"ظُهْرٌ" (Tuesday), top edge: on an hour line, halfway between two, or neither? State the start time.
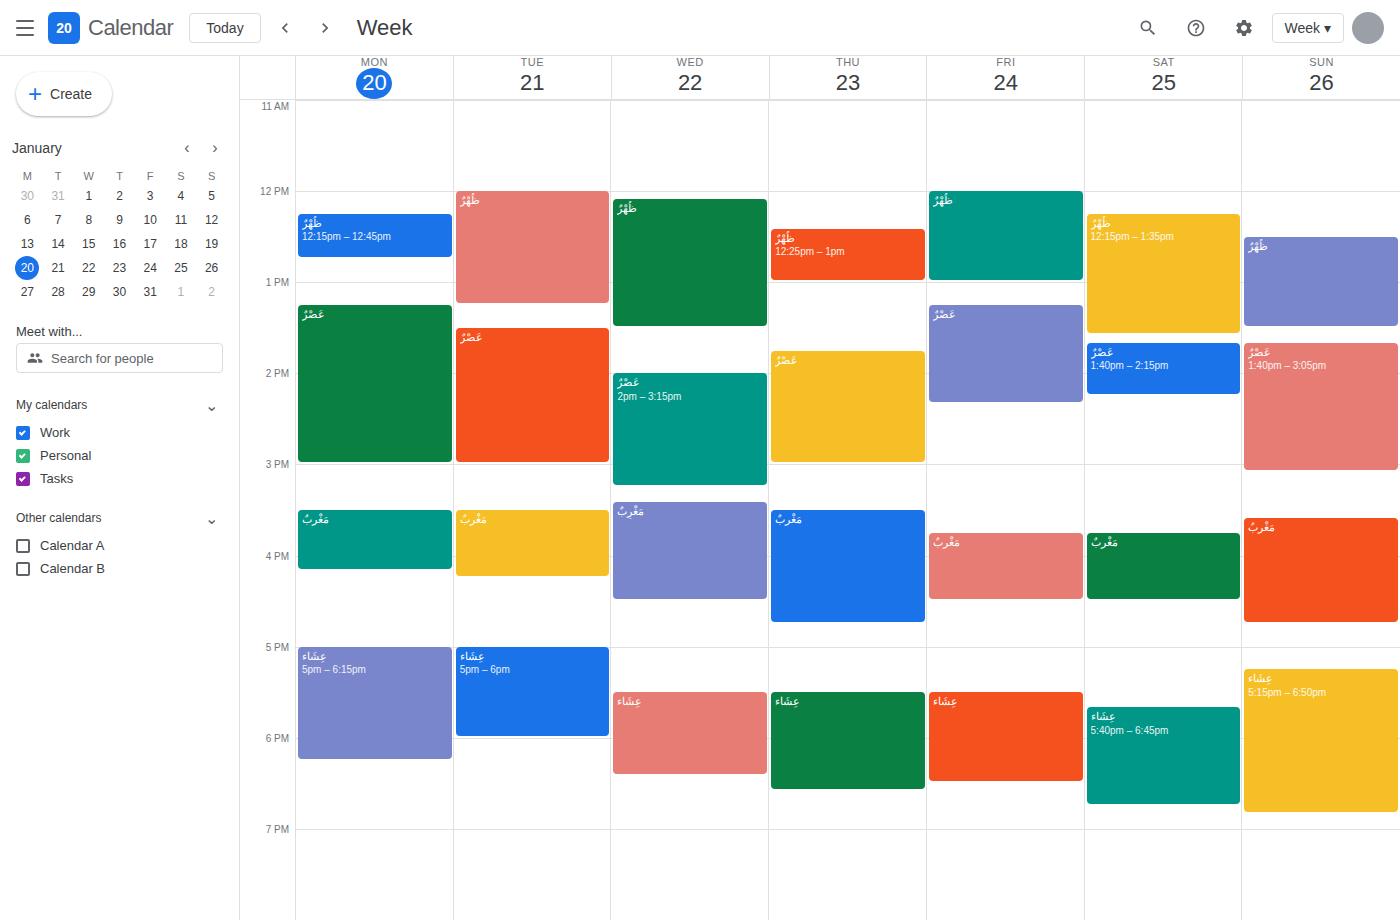
12:00 PM -- exactly on the 12 PM line.